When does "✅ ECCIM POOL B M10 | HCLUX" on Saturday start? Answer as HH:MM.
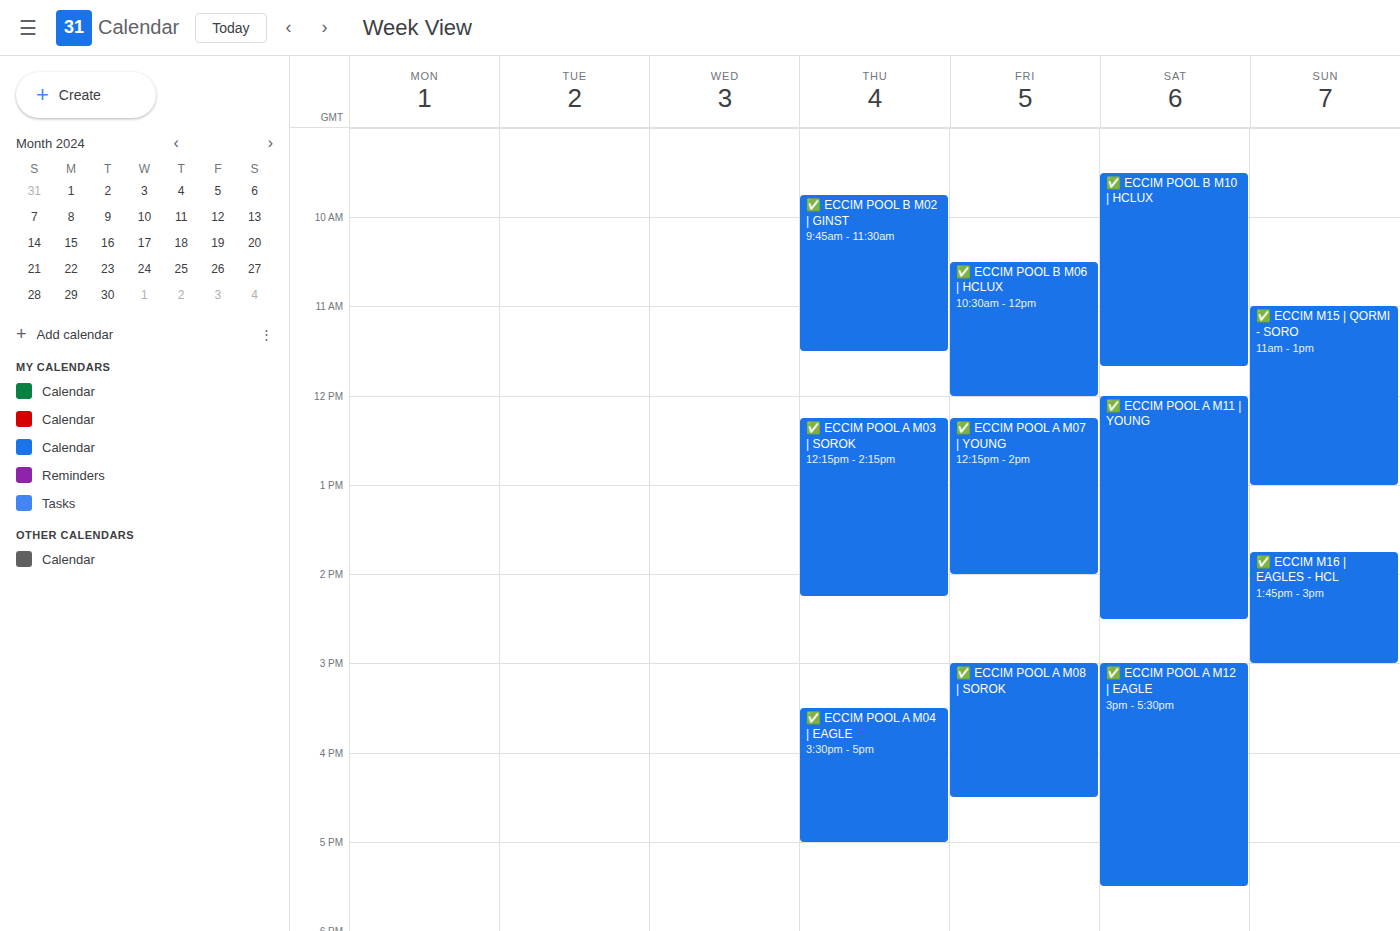
09:30